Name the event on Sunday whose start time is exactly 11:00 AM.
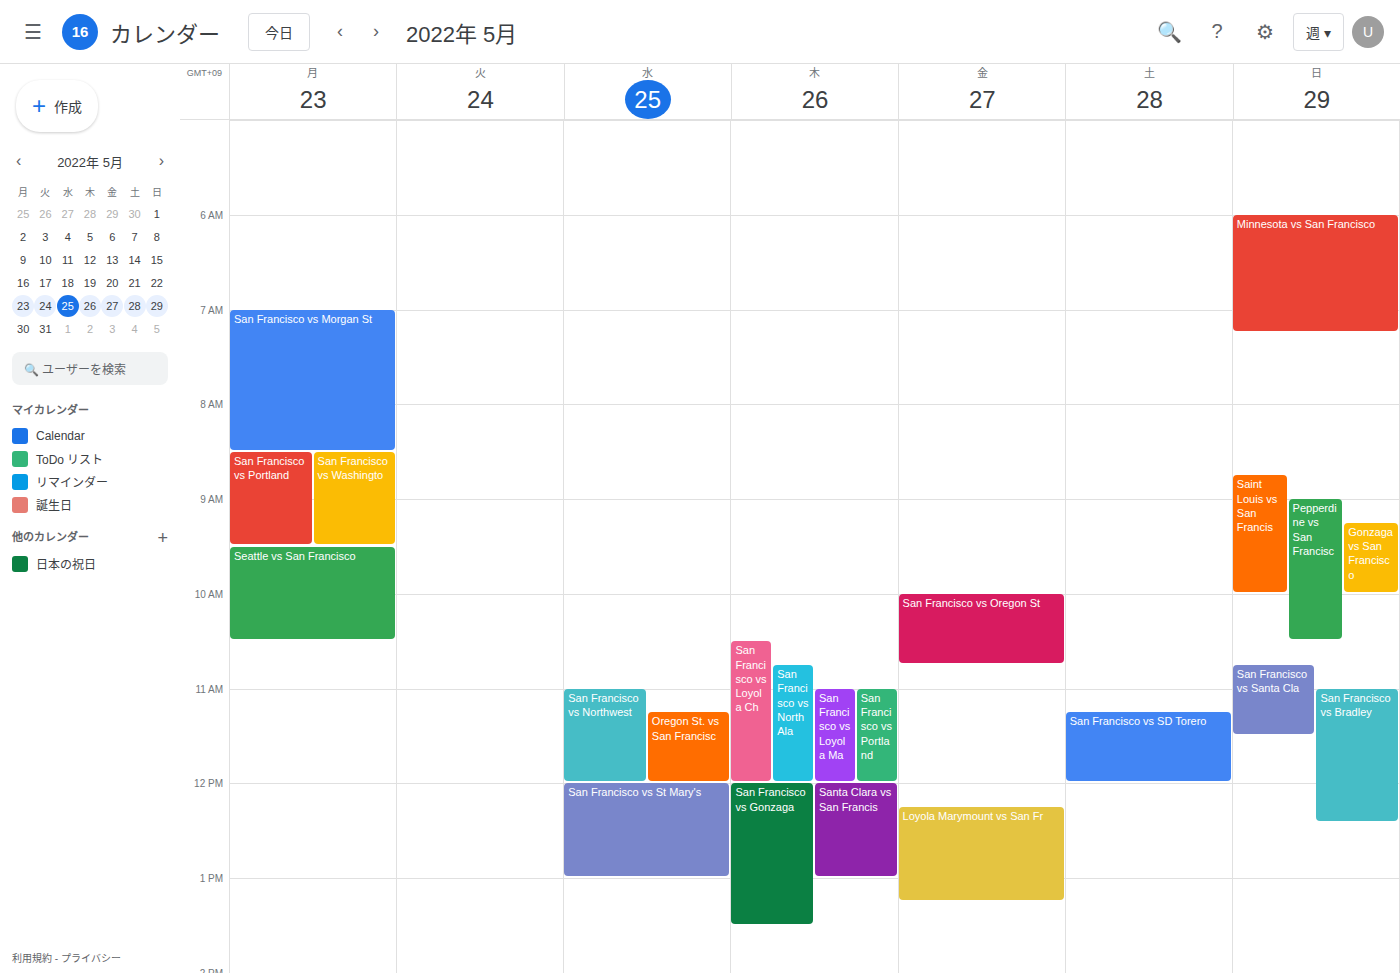
"San Francisco vs Bradley"